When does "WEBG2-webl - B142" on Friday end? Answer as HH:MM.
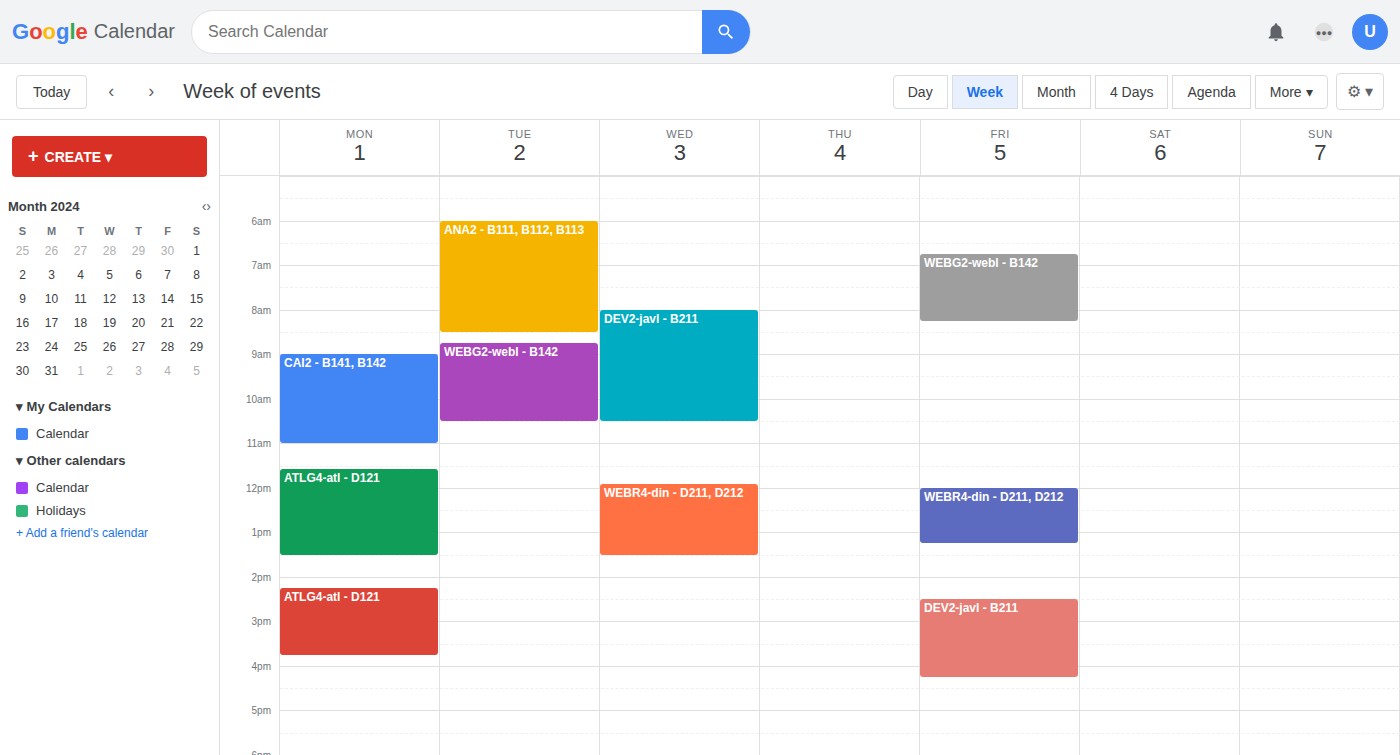
08:15